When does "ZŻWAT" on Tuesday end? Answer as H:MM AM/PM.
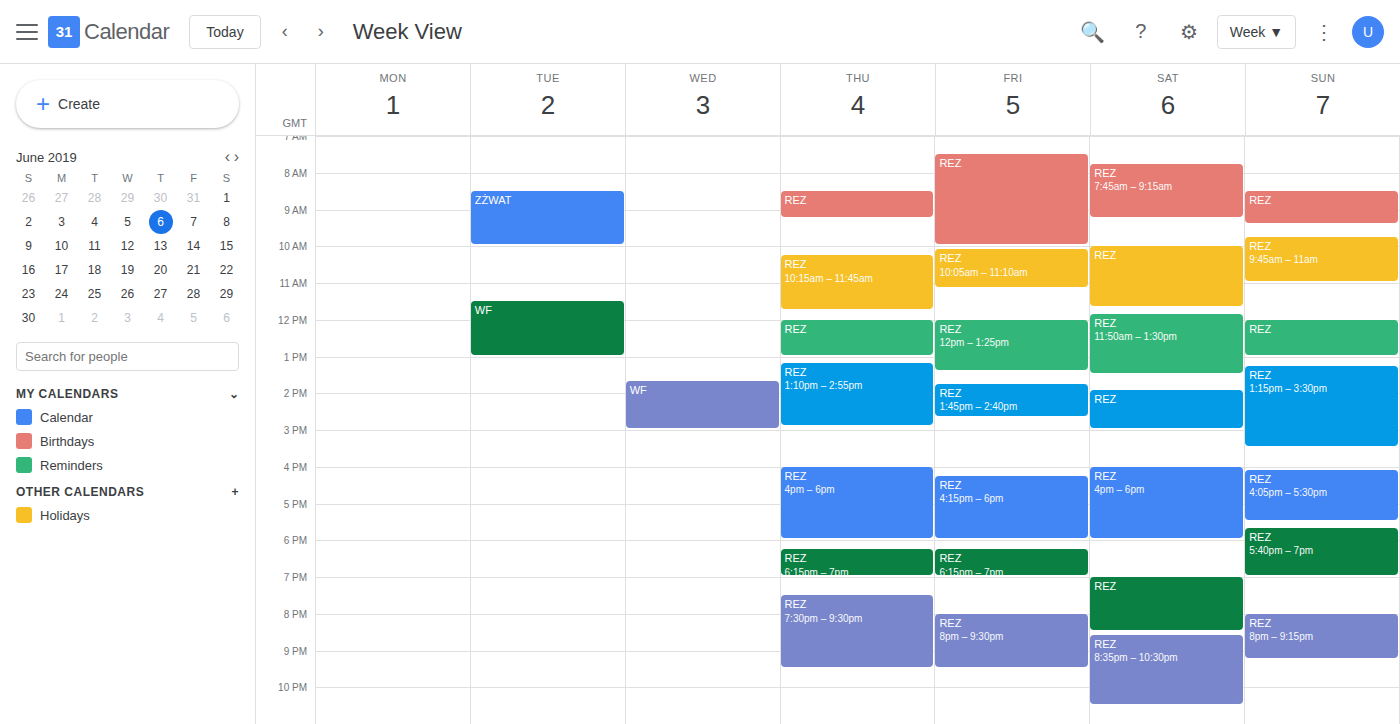
10:00 AM